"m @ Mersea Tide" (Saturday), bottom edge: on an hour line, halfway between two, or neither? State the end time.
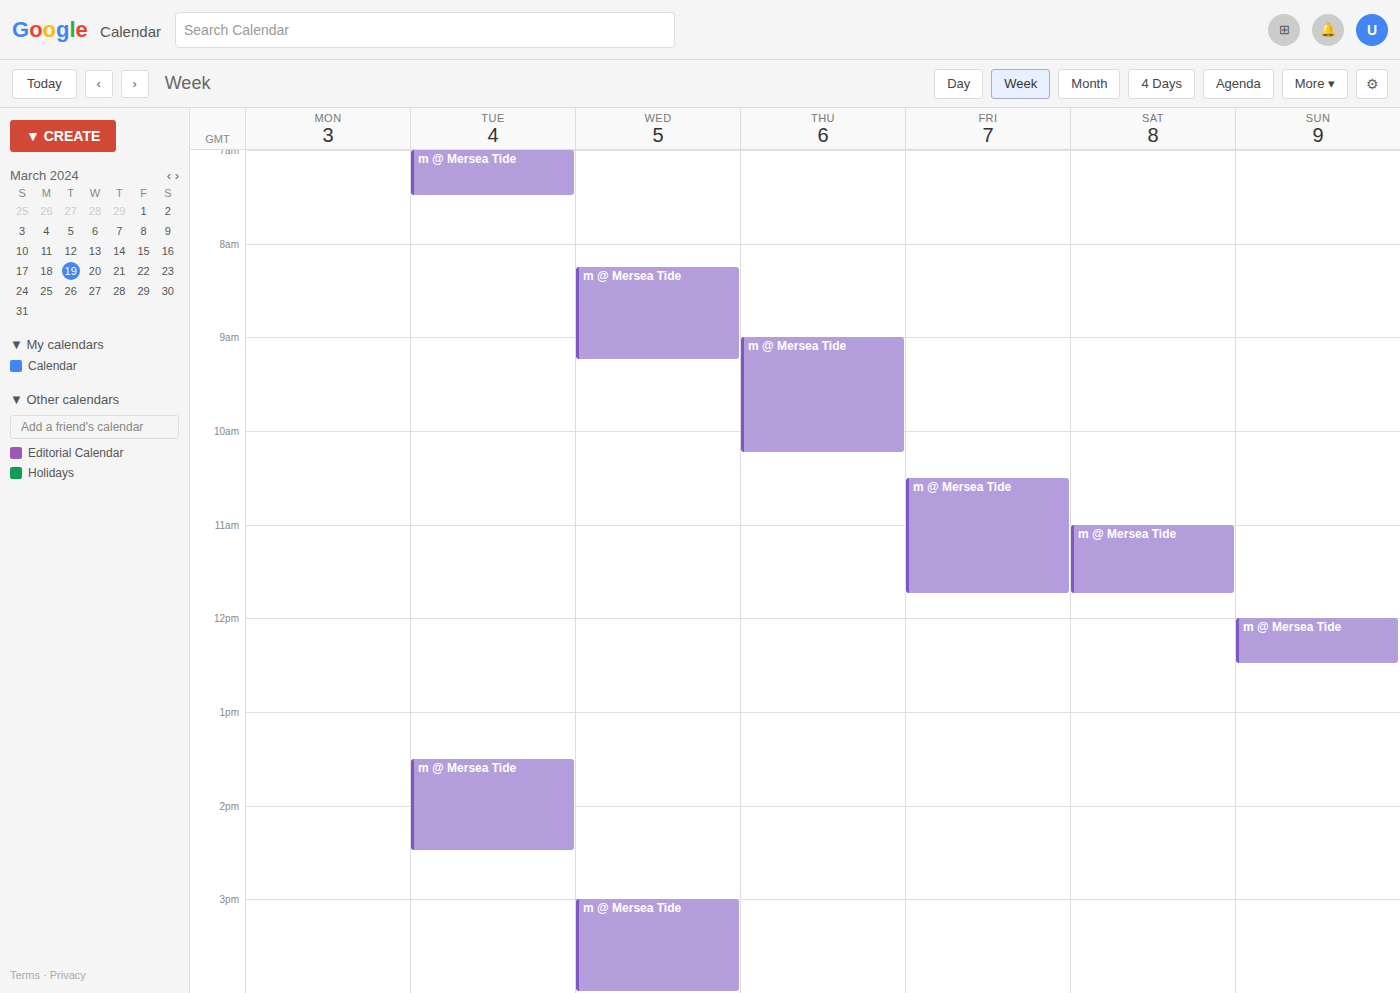
11:45 AM -- neither: three quarters of the way from the 11 AM line to the 12 PM line.